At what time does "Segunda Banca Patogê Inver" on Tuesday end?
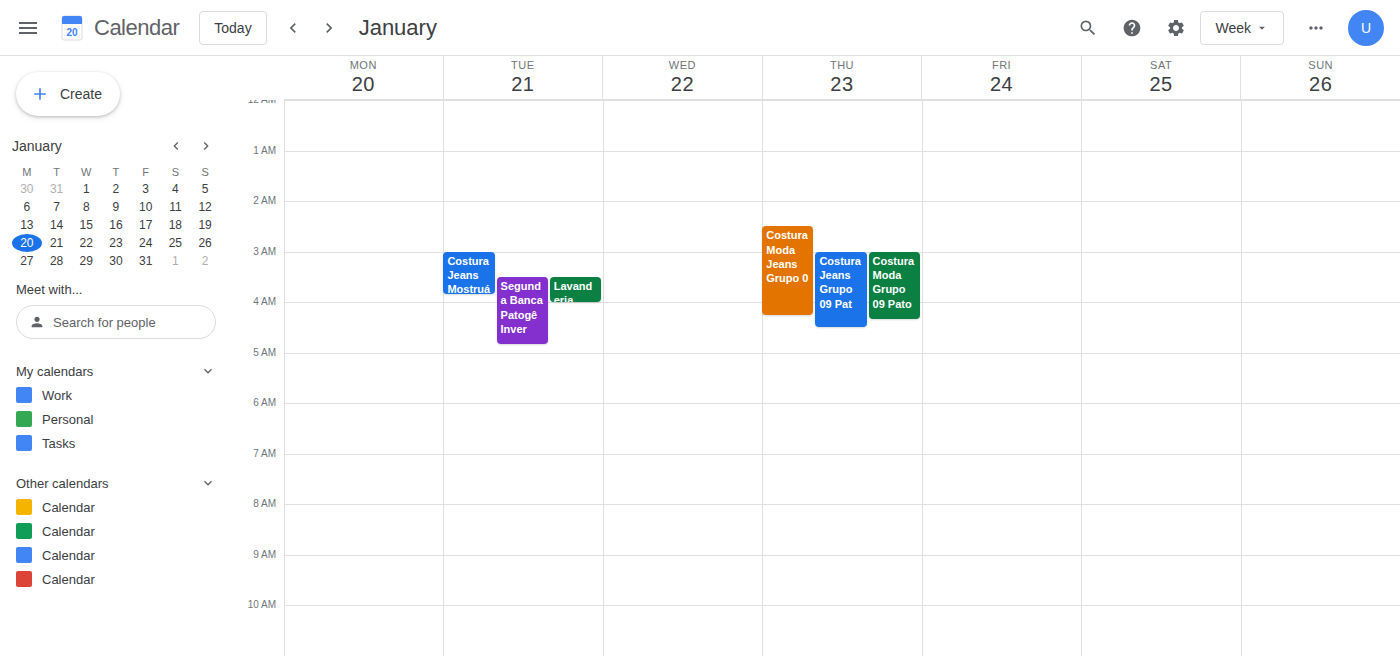
4:50 AM